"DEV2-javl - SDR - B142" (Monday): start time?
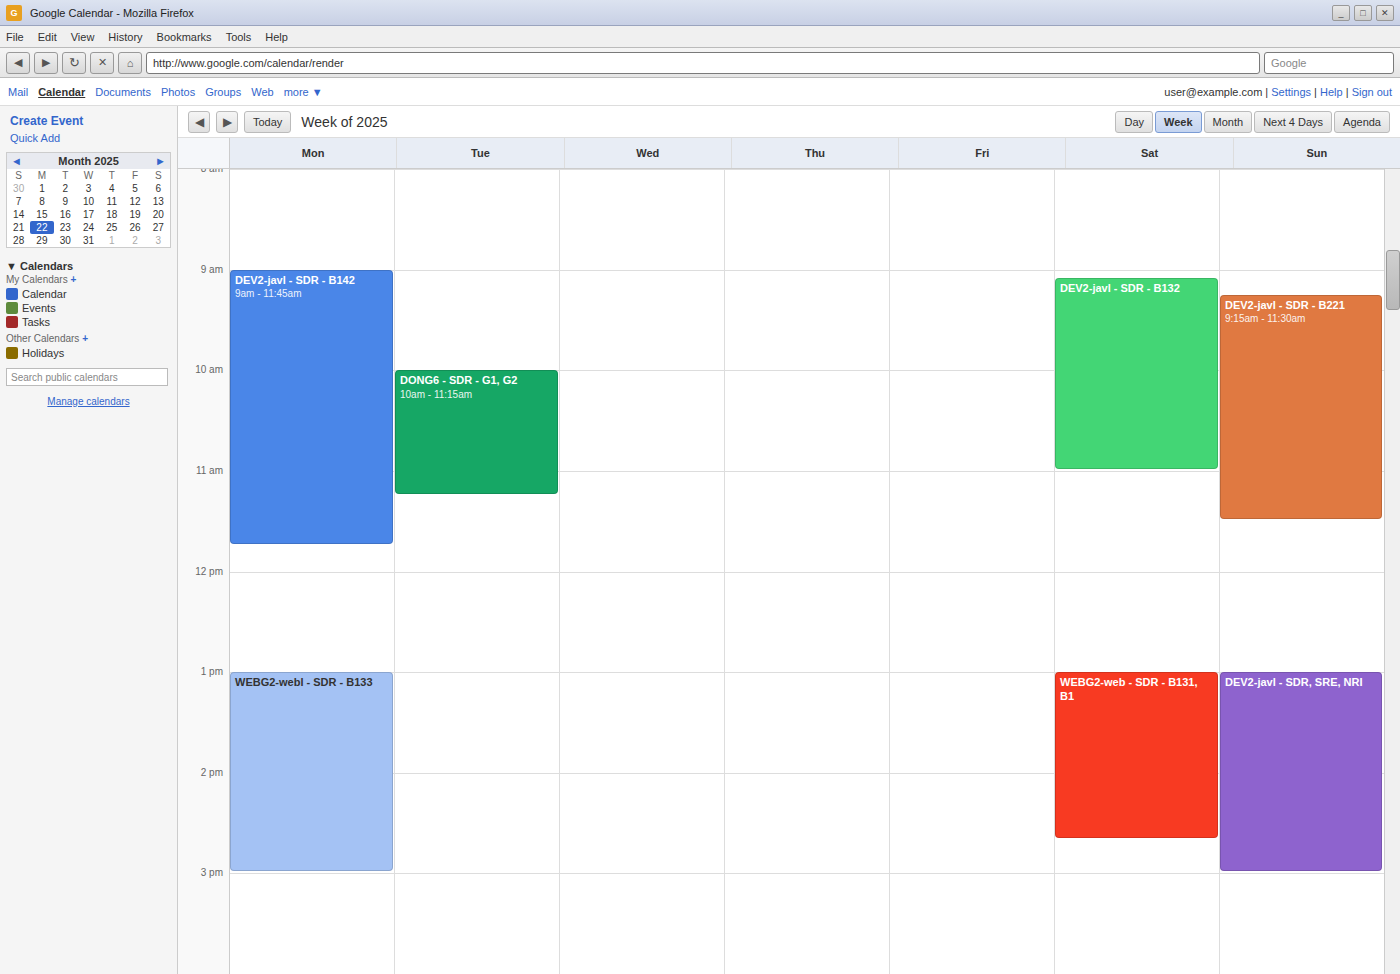
09:00